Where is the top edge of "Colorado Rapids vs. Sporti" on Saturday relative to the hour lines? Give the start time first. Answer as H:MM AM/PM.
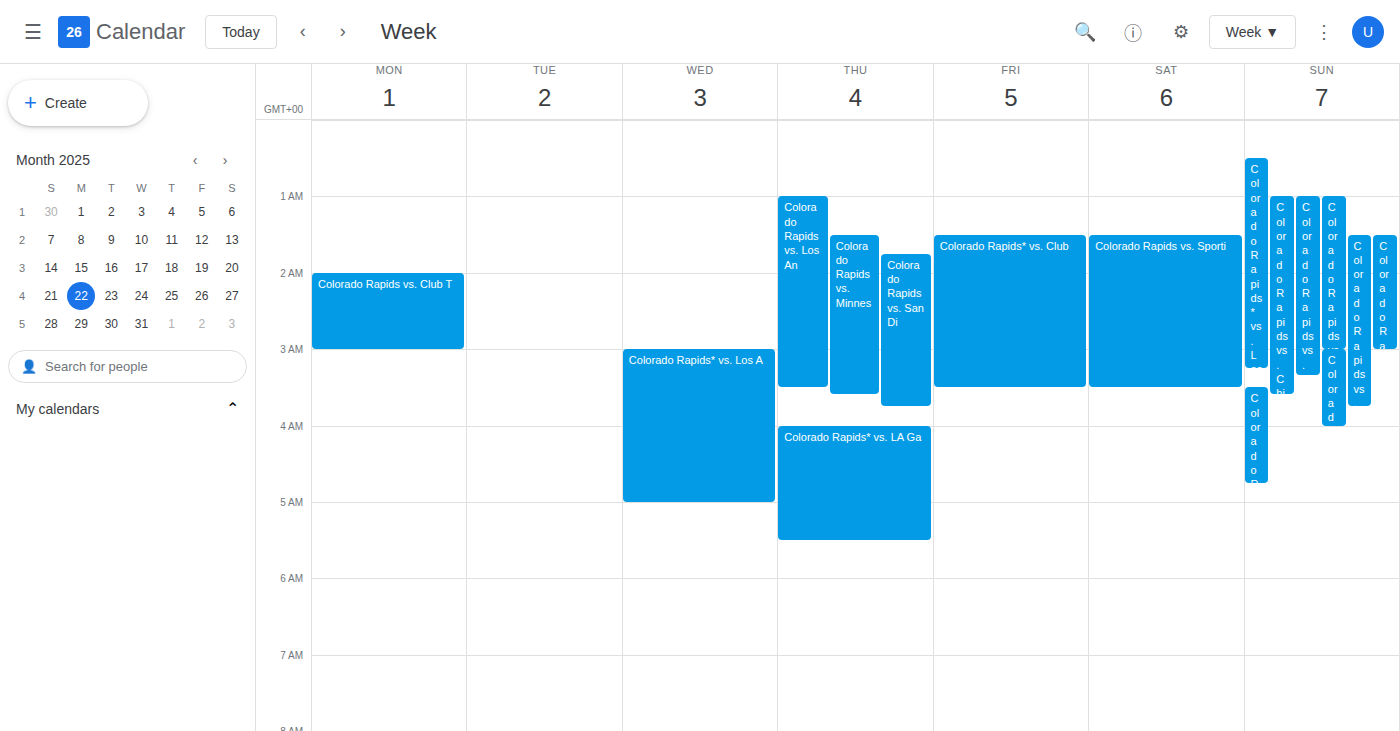
1:30 AM -- halfway between the 1 AM and 2 AM lines.